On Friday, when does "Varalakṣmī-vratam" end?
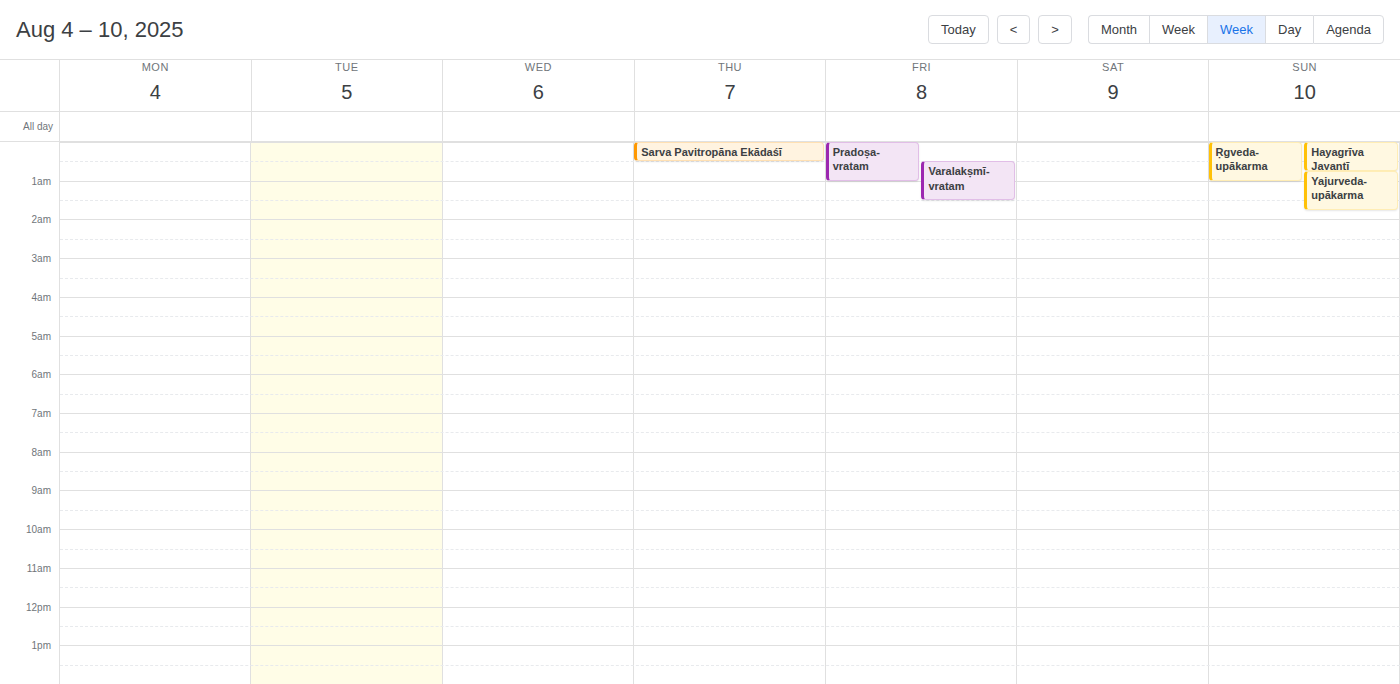
01:30